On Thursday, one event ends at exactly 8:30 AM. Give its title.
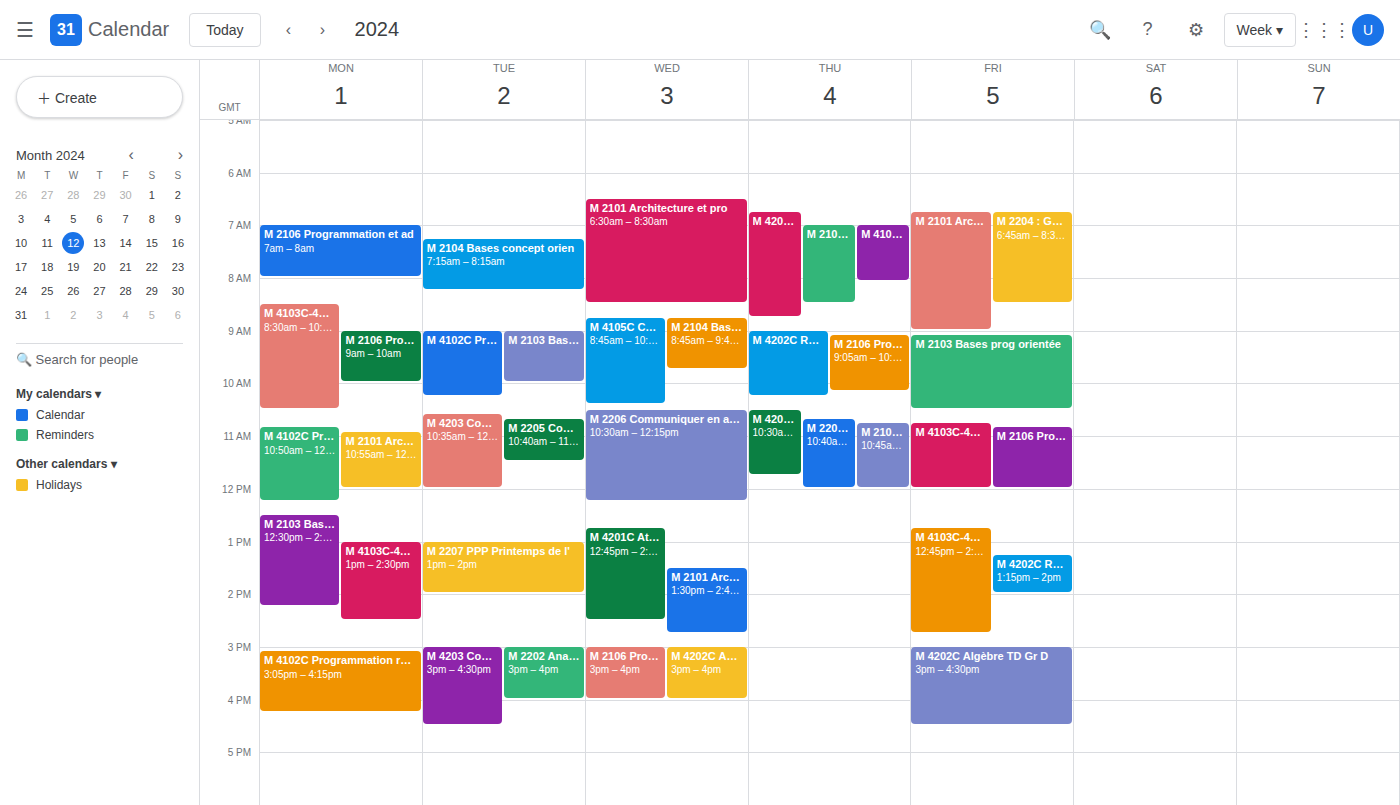
"M 2101 Architecture et pro"